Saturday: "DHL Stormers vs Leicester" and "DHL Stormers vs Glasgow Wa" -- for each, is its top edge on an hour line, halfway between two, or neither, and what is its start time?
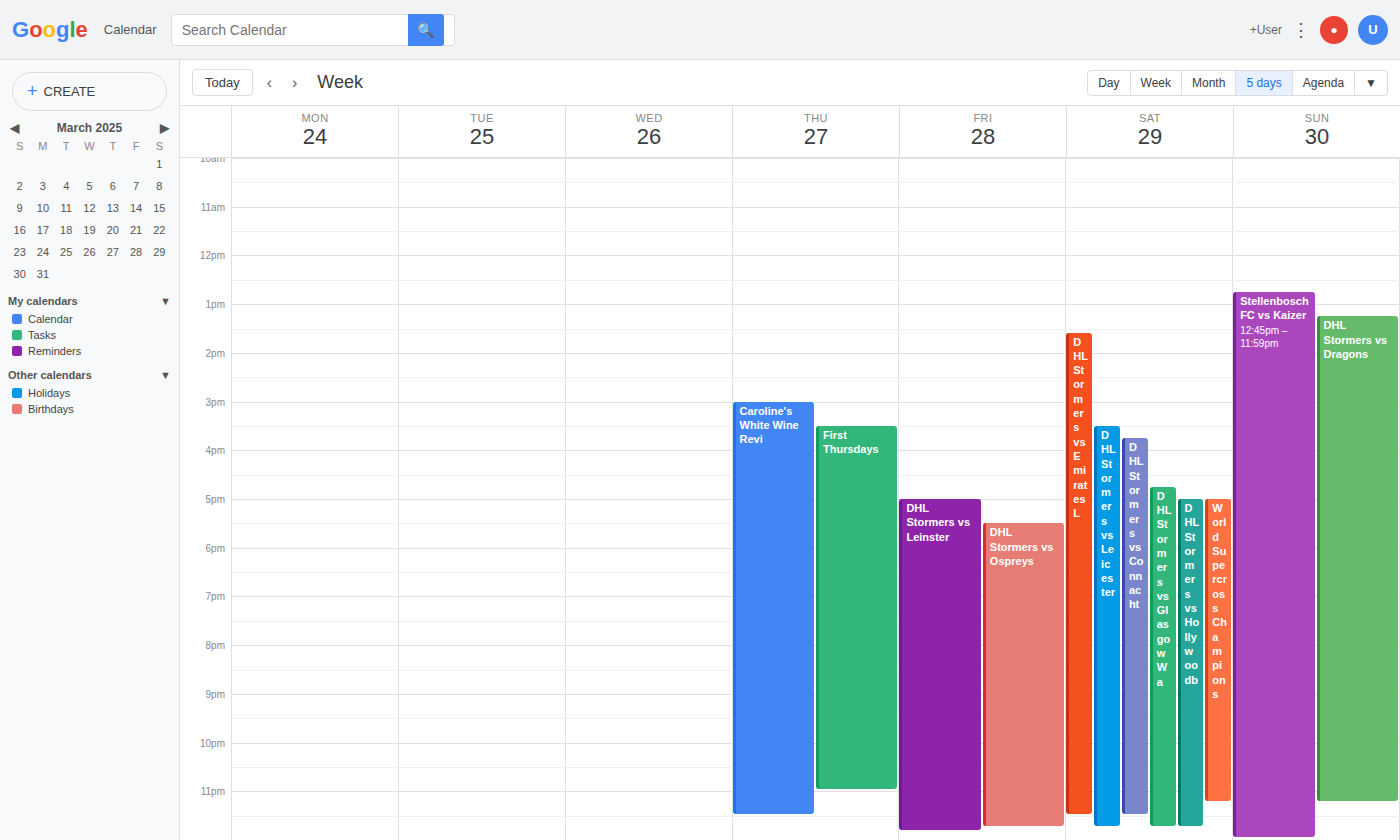
"DHL Stormers vs Leicester": 3:30 PM, halfway between the 3 PM and 4 PM lines. "DHL Stormers vs Glasgow Wa": 4:45 PM, neither: three quarters of the way from the 4 PM line to the 5 PM line.